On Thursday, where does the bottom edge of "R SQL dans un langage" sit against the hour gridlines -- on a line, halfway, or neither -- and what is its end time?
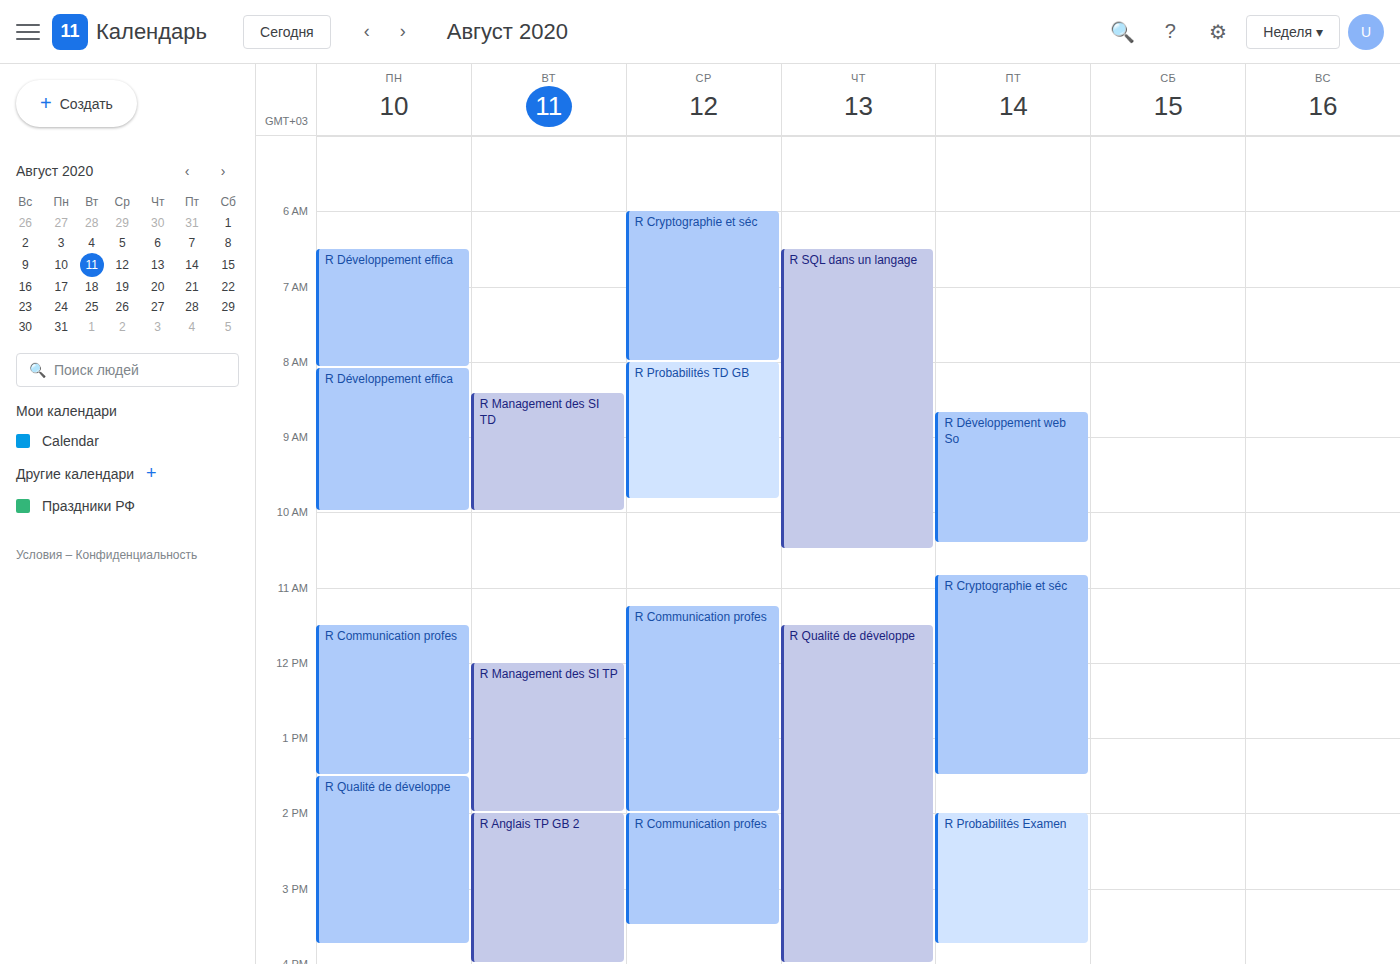
10:30 AM -- halfway between the 10 AM and 11 AM lines.